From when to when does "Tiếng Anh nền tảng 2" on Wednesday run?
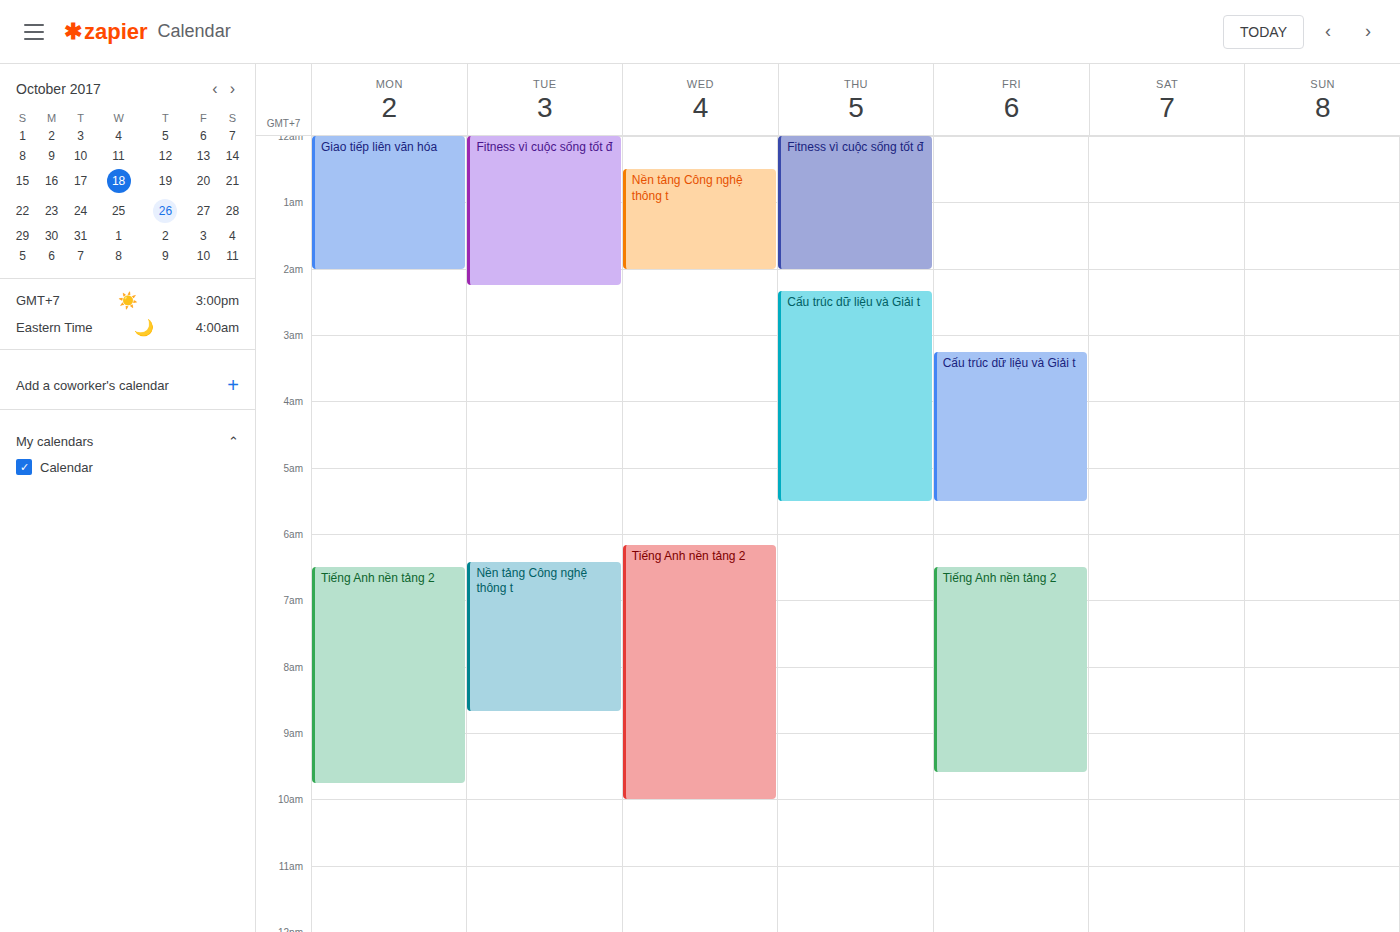
6:10 AM to 10:00 AM